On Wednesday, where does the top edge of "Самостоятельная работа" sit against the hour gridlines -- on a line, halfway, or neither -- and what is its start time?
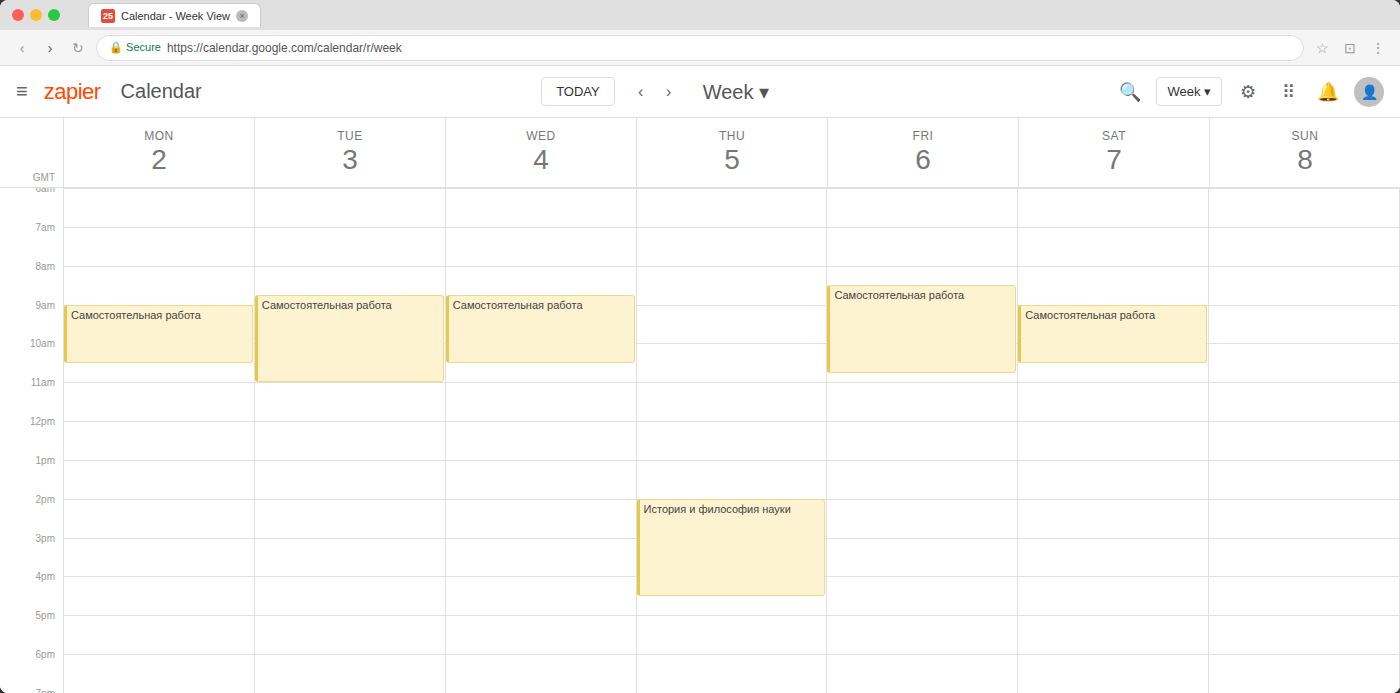
8:45 AM -- neither: three quarters of the way from the 8 AM line to the 9 AM line.